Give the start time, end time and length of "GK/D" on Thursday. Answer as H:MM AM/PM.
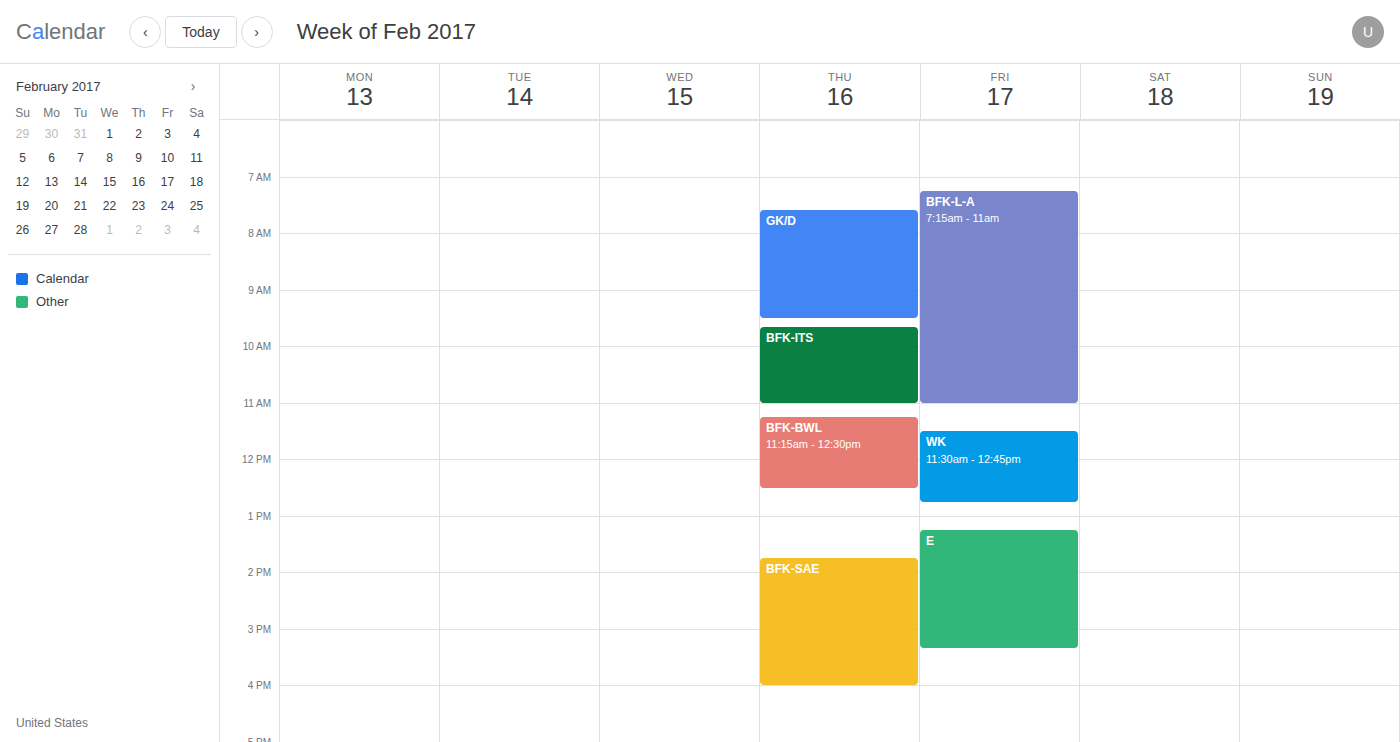
7:35 AM to 9:30 AM, 1 hour 55 minutes